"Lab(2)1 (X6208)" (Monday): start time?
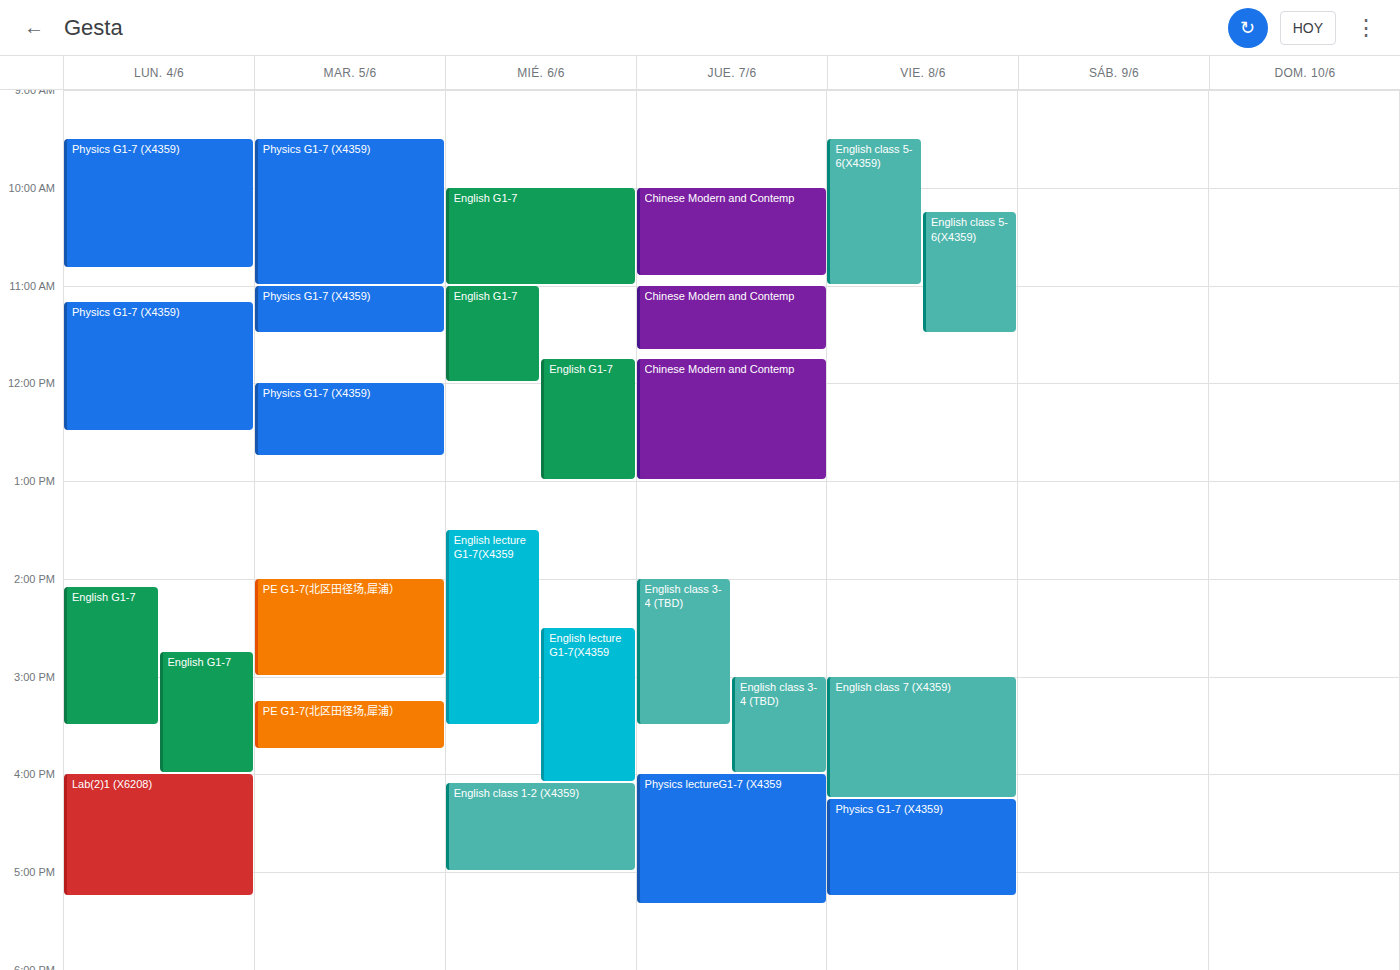
4:00 PM